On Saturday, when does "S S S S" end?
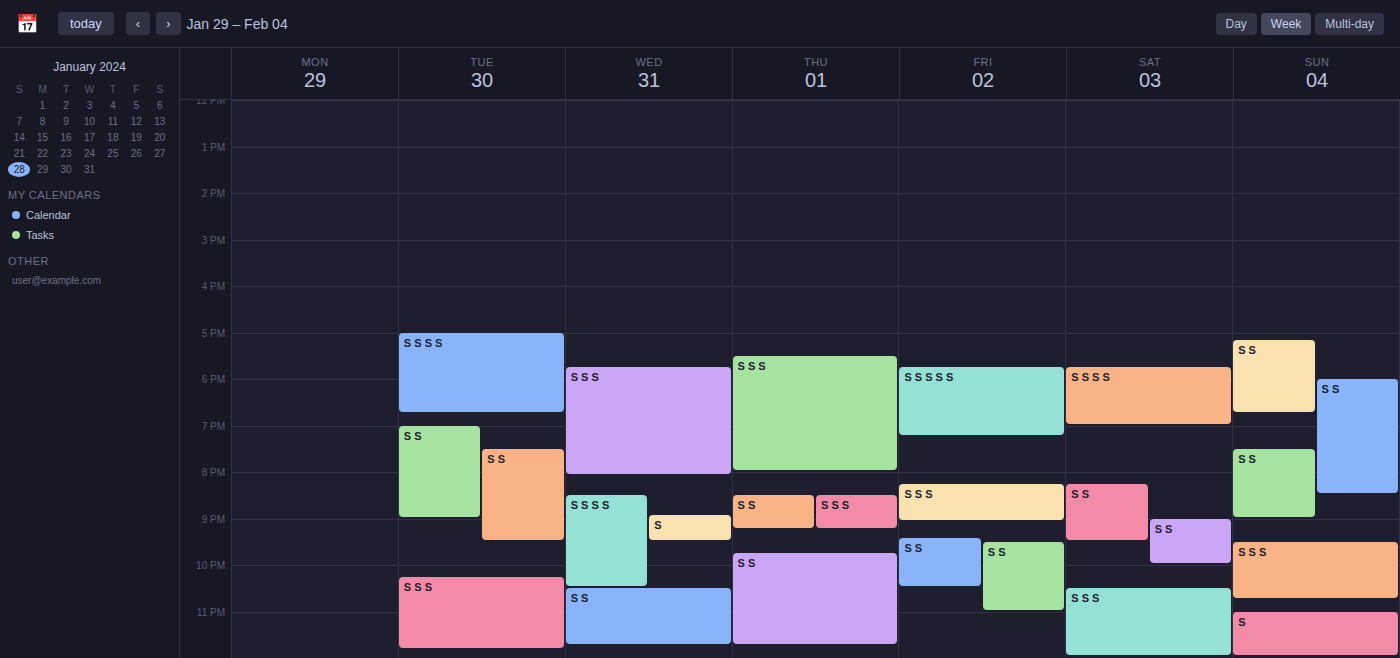
7:00 PM